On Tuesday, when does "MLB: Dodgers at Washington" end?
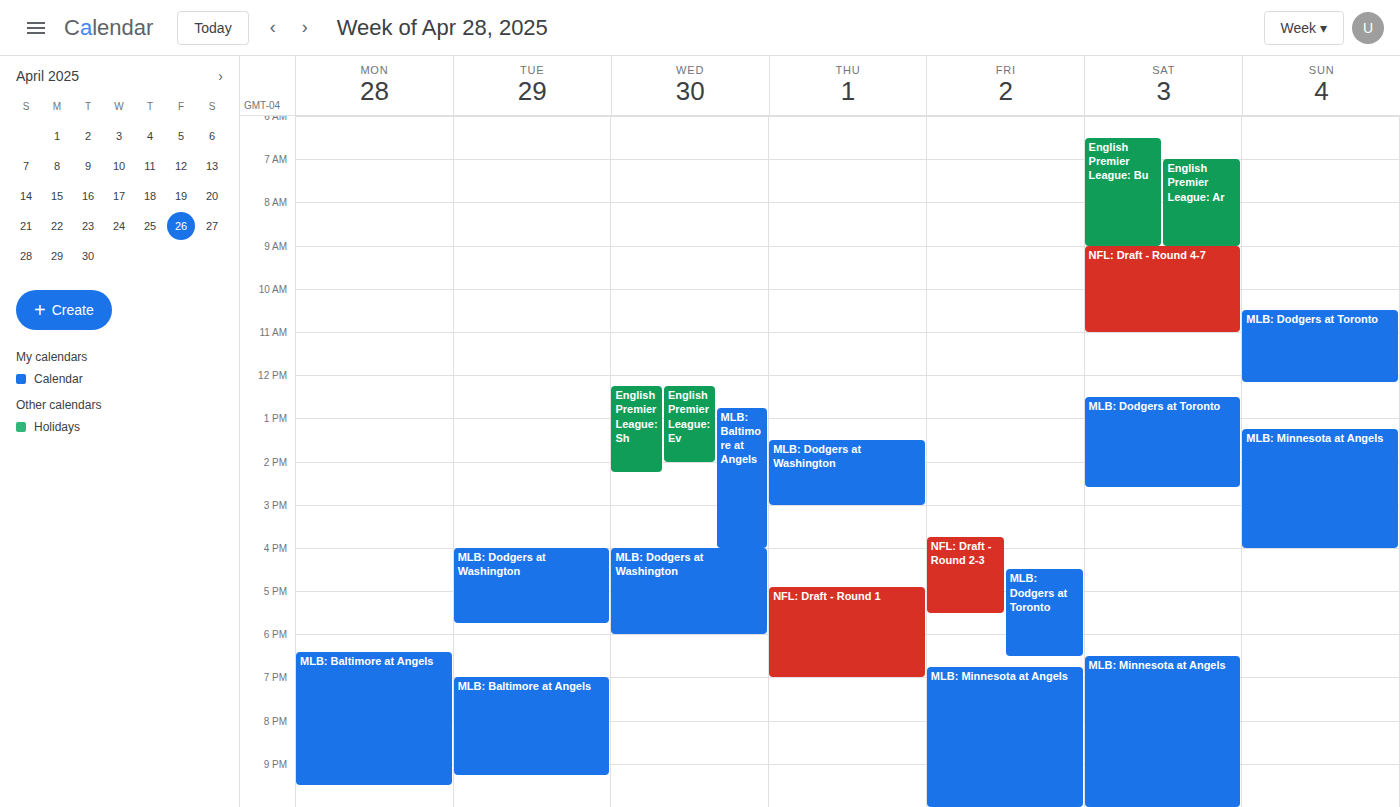
5:45 PM